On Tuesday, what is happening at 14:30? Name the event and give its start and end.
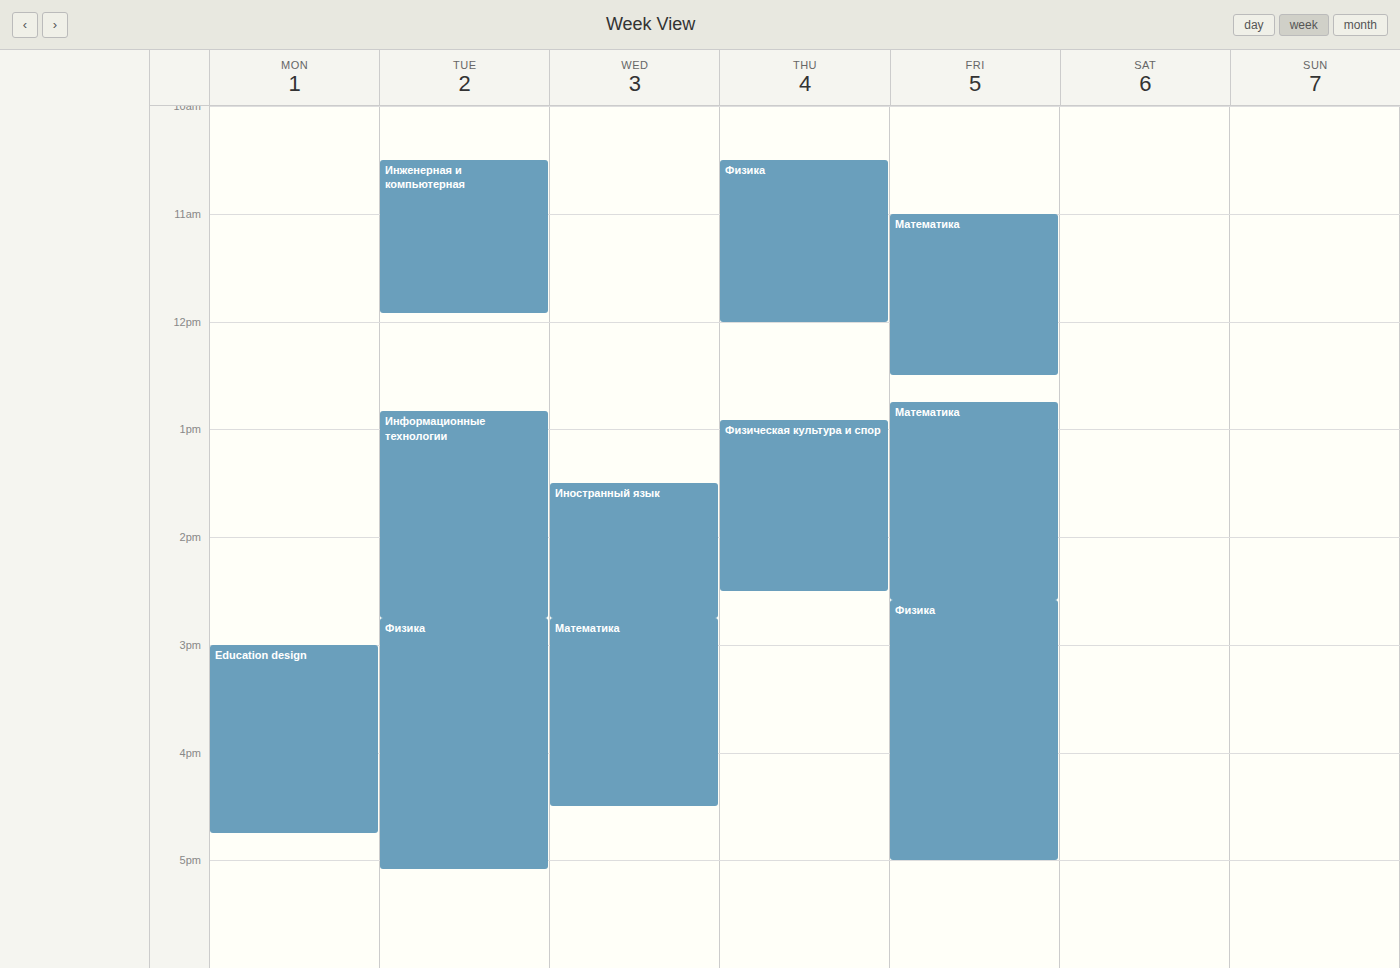
"Информационные технологии", 12:50 to 14:45